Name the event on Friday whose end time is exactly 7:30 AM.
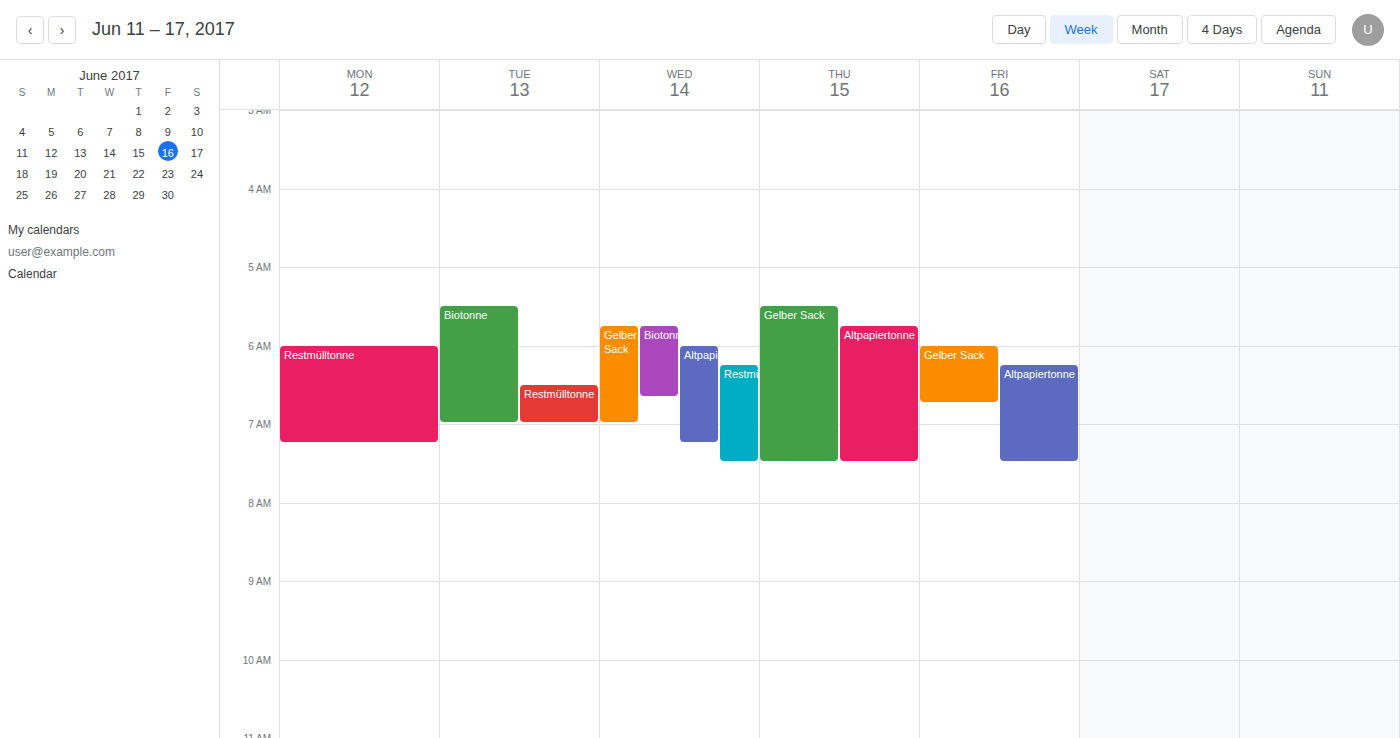
"Altpapiertonne"